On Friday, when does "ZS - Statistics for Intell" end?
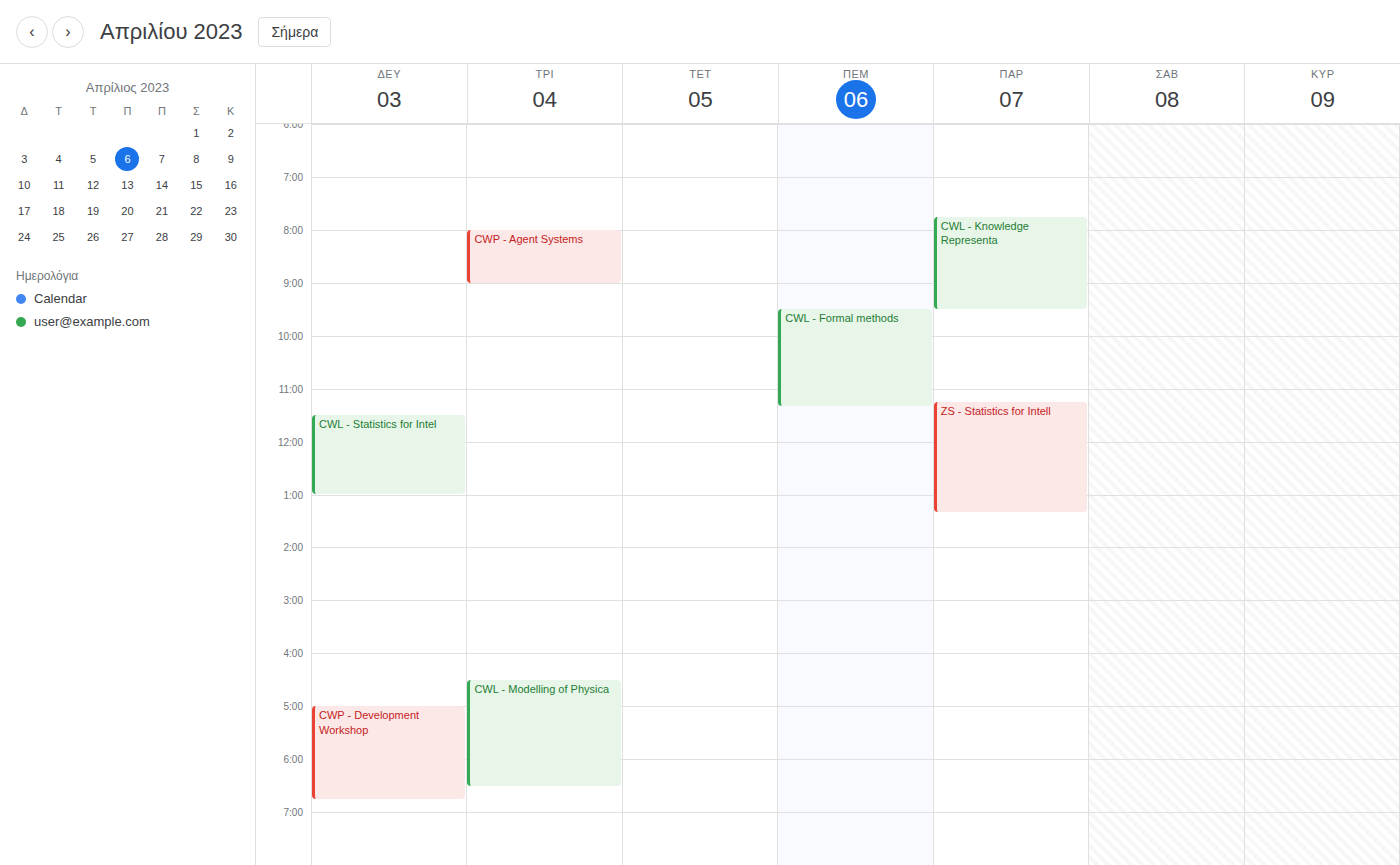
1:20 PM